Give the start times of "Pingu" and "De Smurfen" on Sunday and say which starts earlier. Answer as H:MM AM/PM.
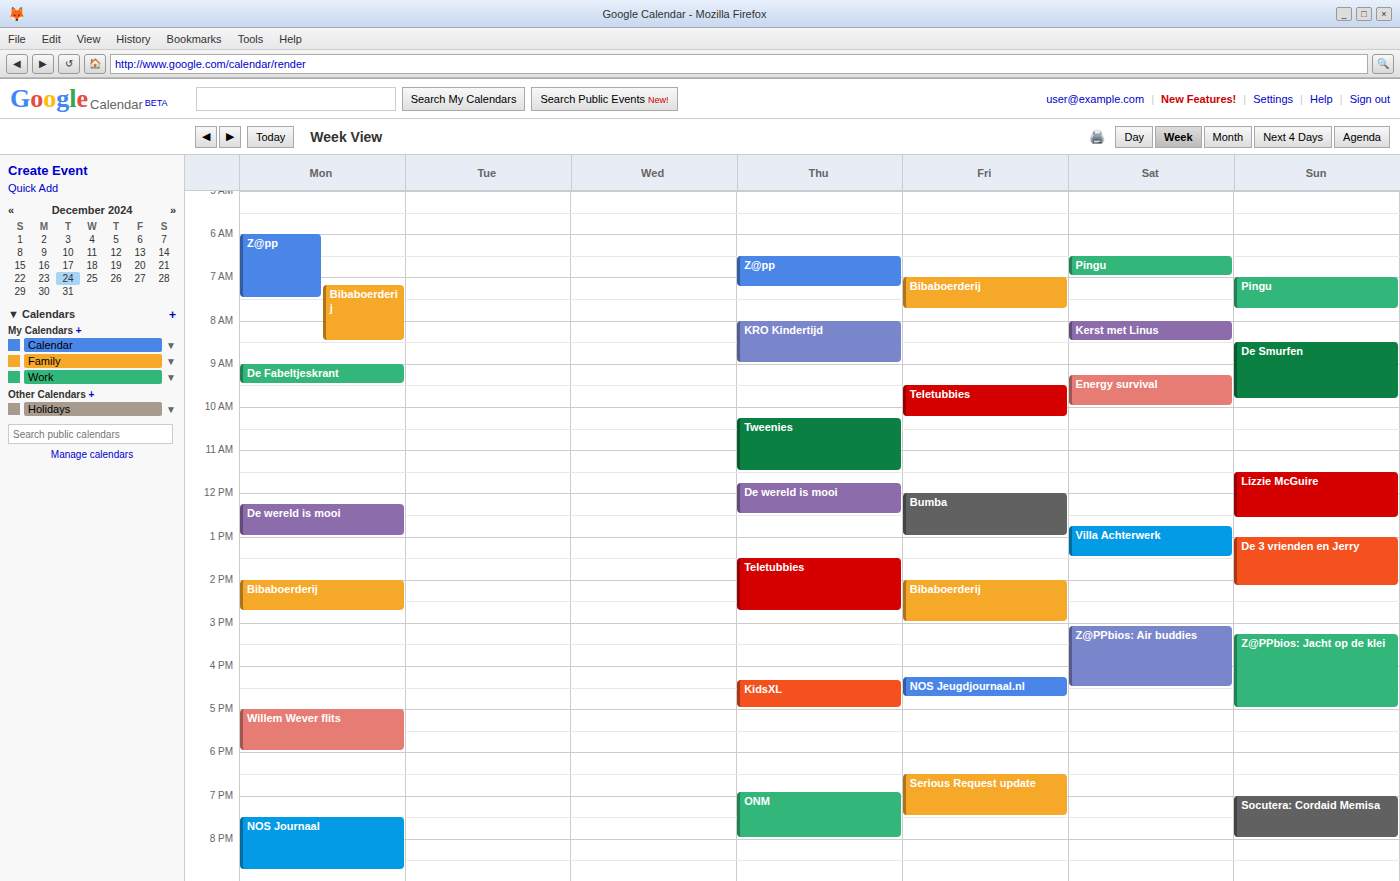
"Pingu" 7:00 AM; "De Smurfen" 8:30 AM.